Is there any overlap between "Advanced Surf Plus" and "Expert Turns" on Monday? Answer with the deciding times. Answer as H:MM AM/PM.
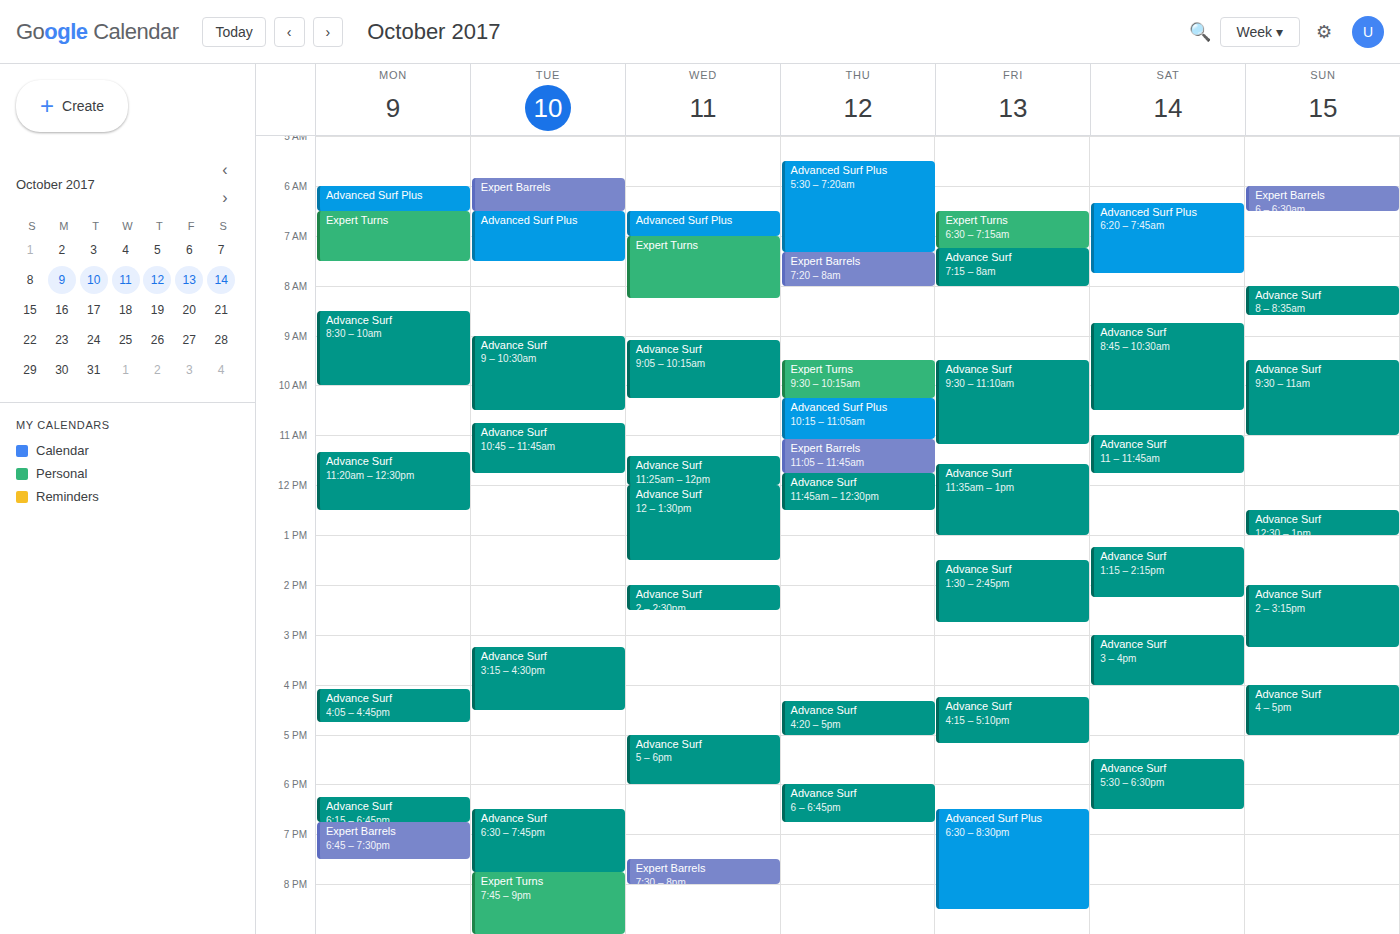
"Advanced Surf Plus" ends at 6:30 AM, exactly when "Expert Turns" starts -- they touch but do not overlap.